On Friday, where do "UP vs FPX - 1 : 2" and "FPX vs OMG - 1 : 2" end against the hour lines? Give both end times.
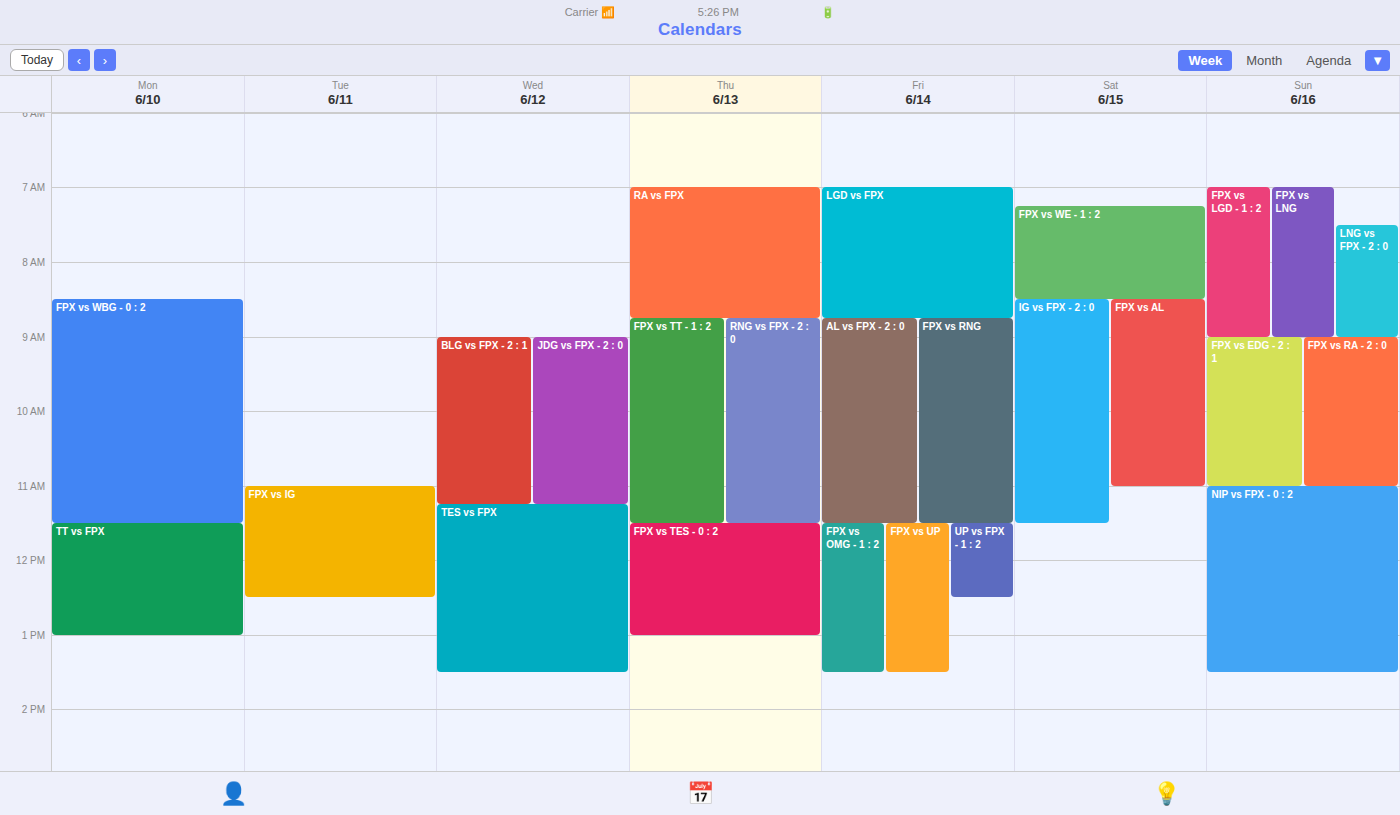
"UP vs FPX - 1 : 2": 12:30 PM, halfway between the 12 PM and 1 PM lines. "FPX vs OMG - 1 : 2": 1:30 PM, halfway between the 1 PM and 2 PM lines.